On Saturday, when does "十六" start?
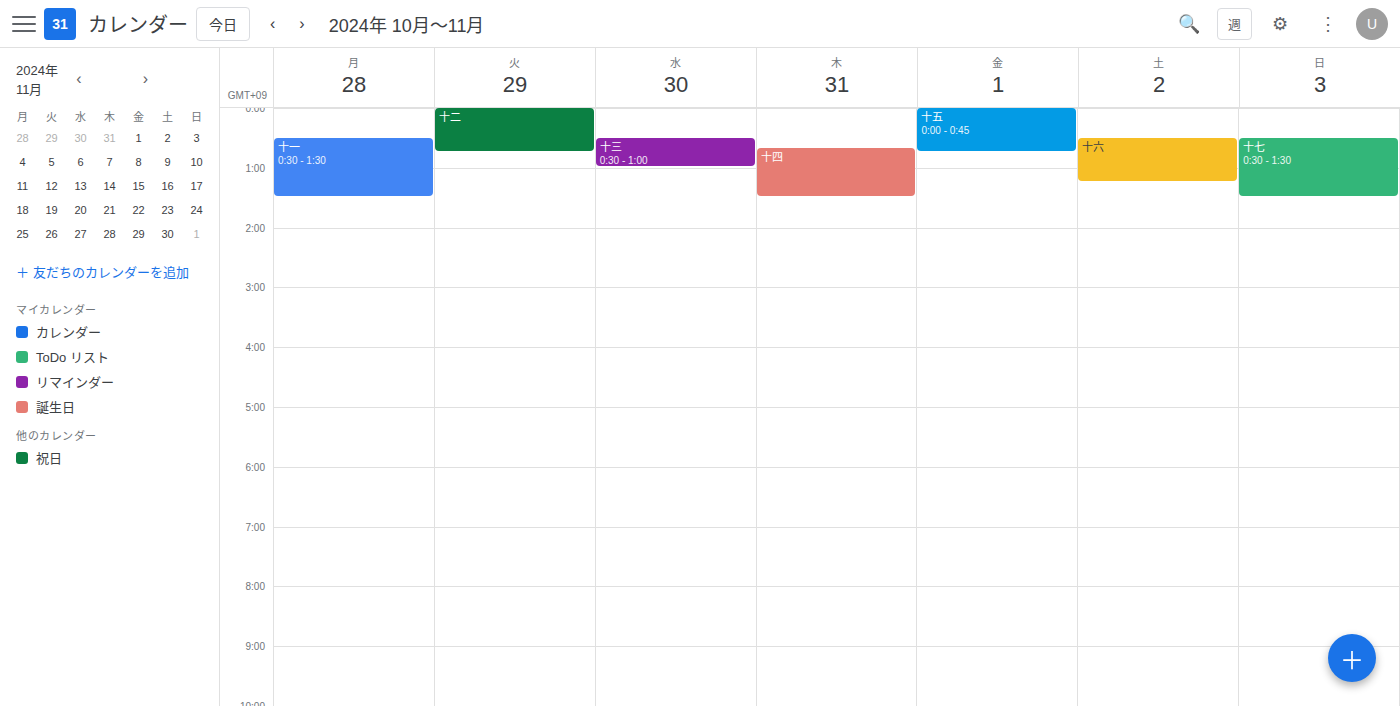
12:30 AM